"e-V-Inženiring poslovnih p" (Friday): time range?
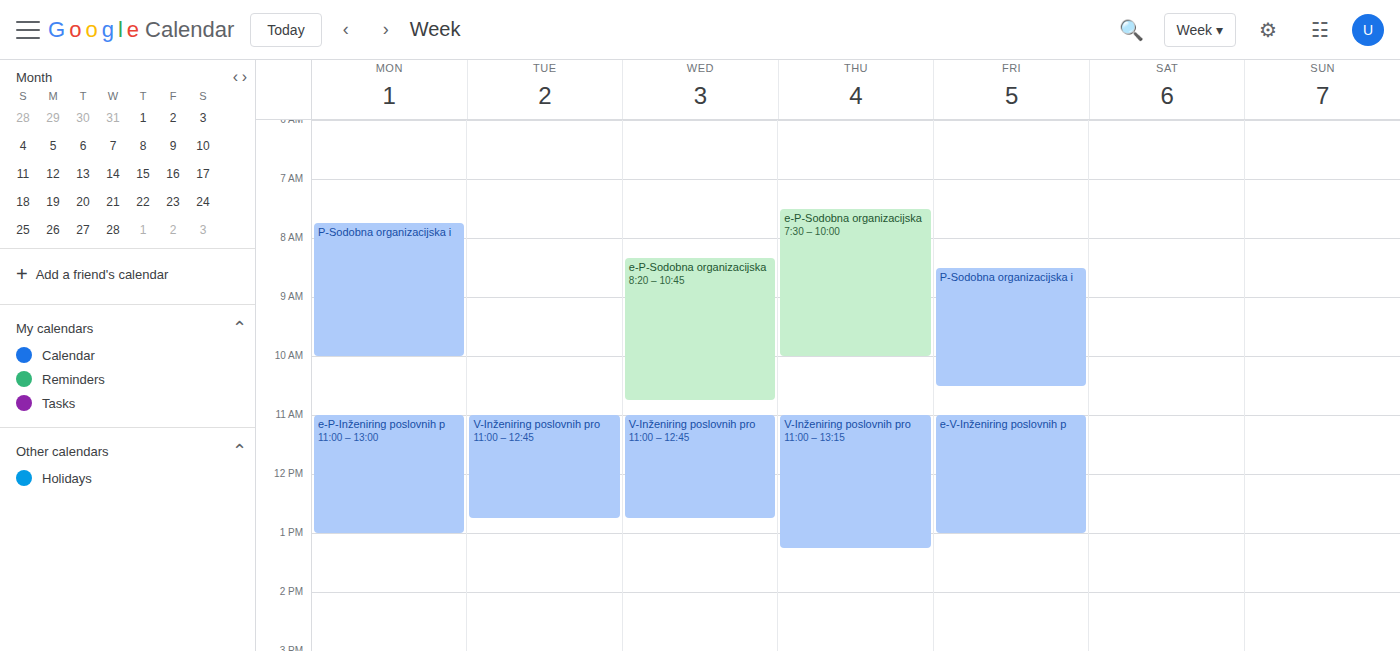
11:00 to 13:00